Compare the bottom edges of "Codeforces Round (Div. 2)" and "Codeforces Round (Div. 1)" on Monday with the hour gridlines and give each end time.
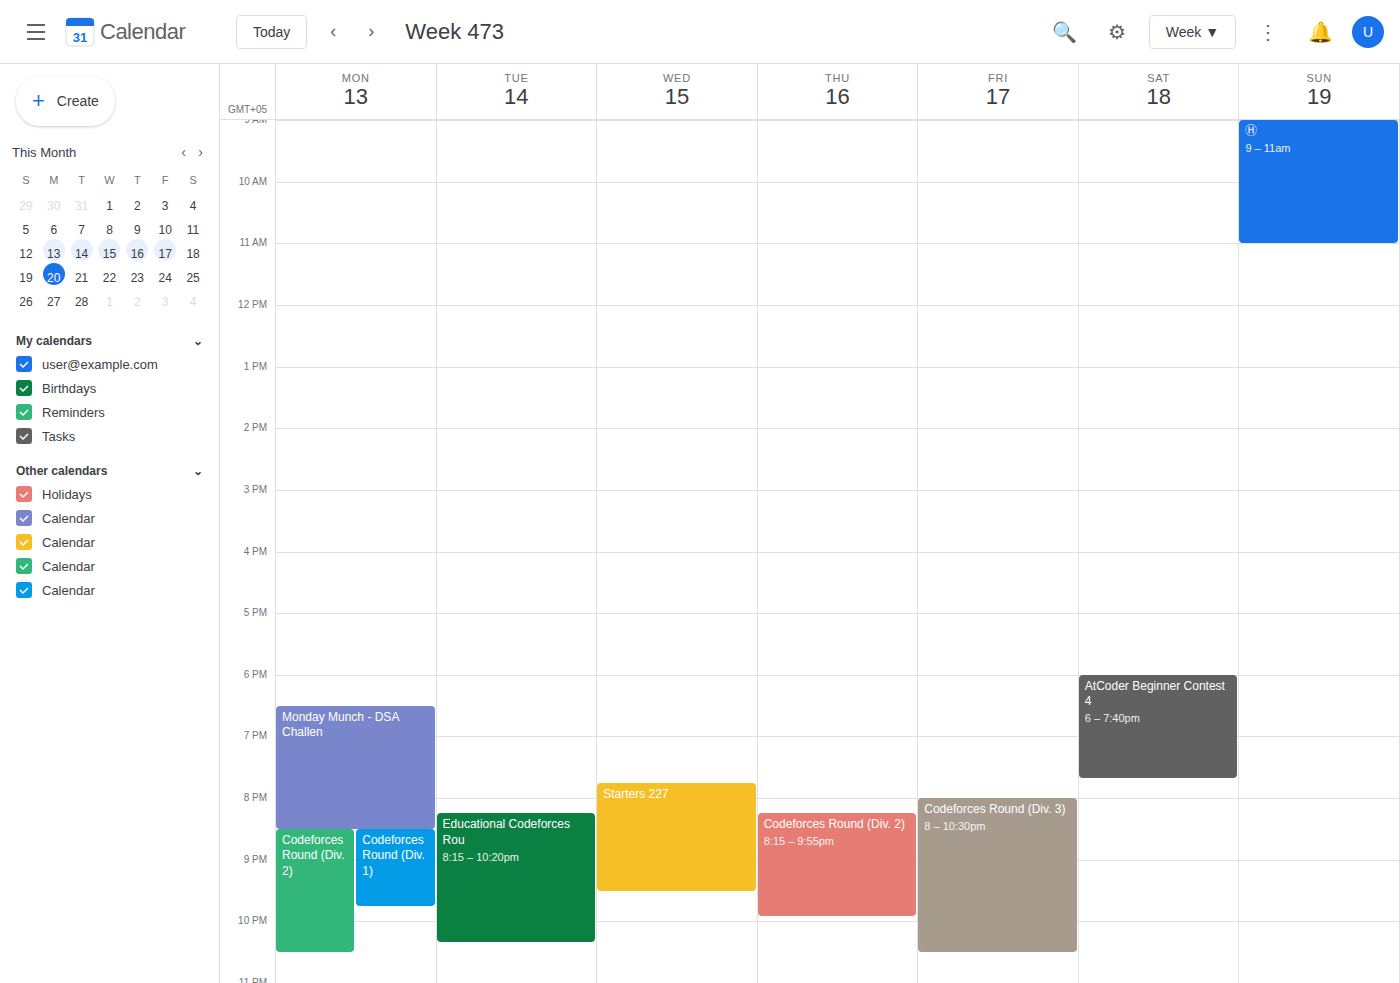
"Codeforces Round (Div. 2)": 10:30 PM, halfway between the 10 PM and 11 PM lines. "Codeforces Round (Div. 1)": 9:45 PM, neither: three quarters of the way from the 9 PM line to the 10 PM line.